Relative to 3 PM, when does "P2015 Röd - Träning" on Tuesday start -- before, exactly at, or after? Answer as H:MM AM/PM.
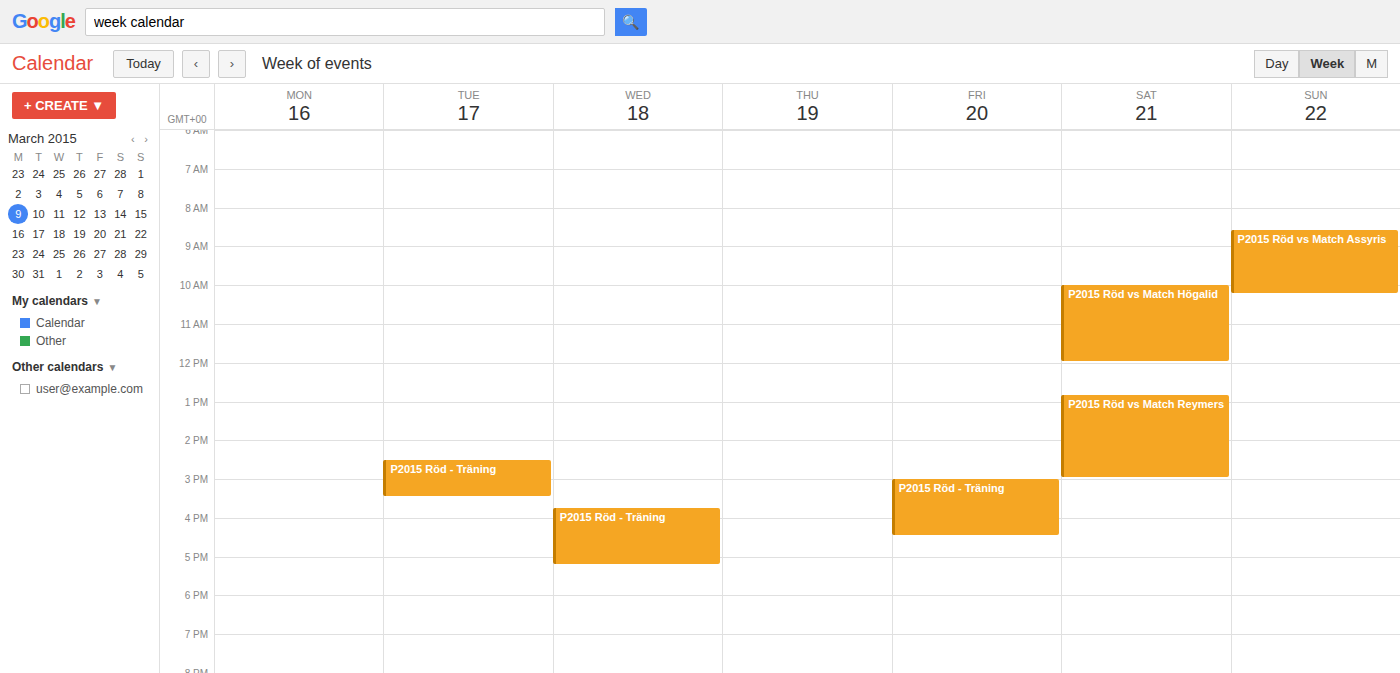
2:30 PM -- before 3 PM, 30 minutes above the 3 PM line.